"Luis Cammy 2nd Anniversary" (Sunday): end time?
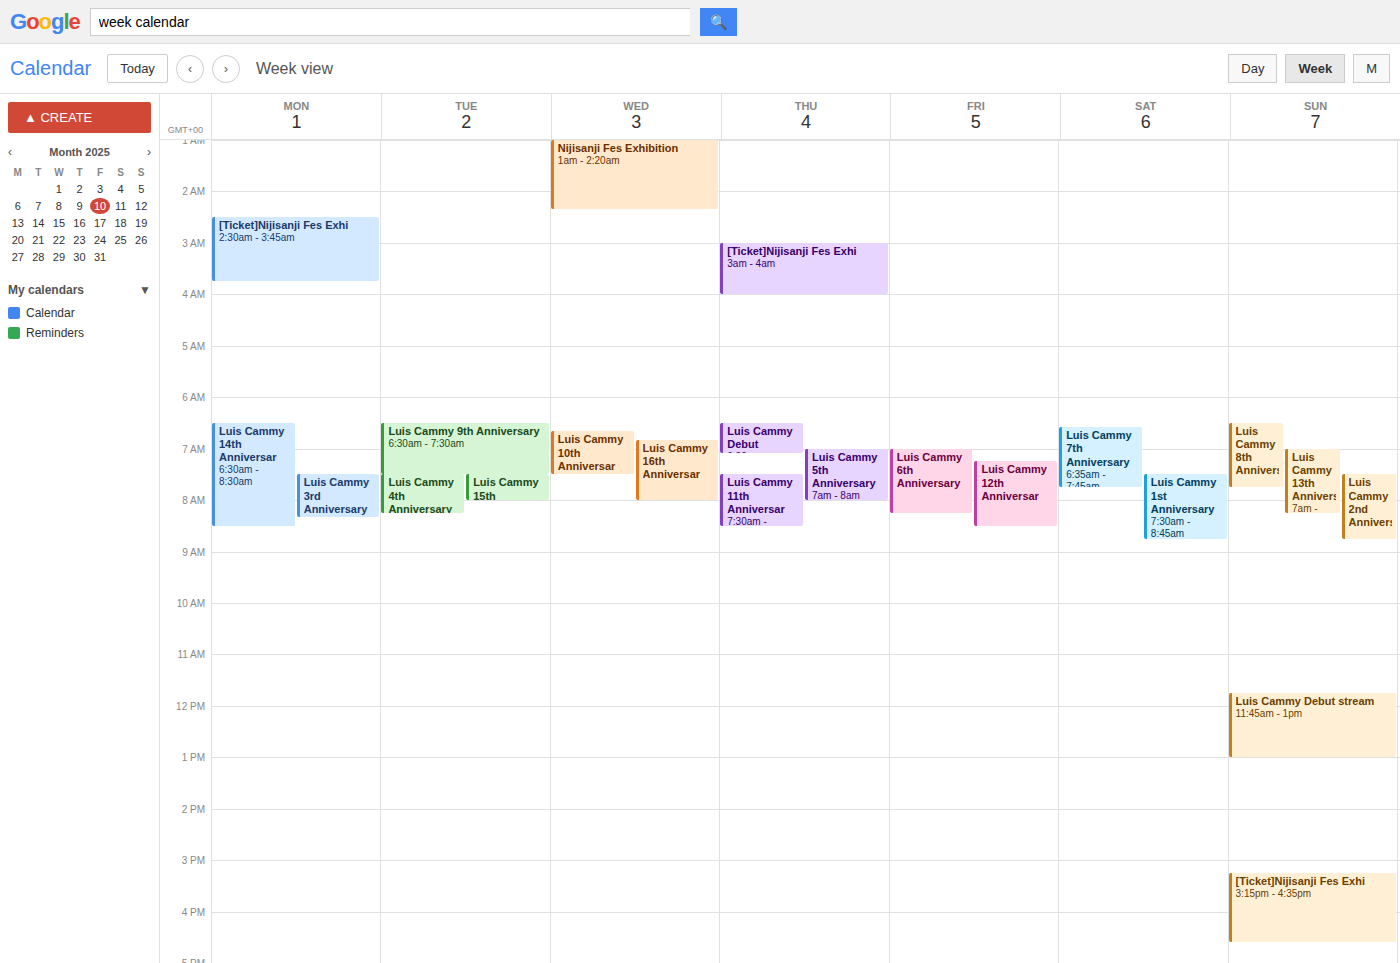
8:45 AM